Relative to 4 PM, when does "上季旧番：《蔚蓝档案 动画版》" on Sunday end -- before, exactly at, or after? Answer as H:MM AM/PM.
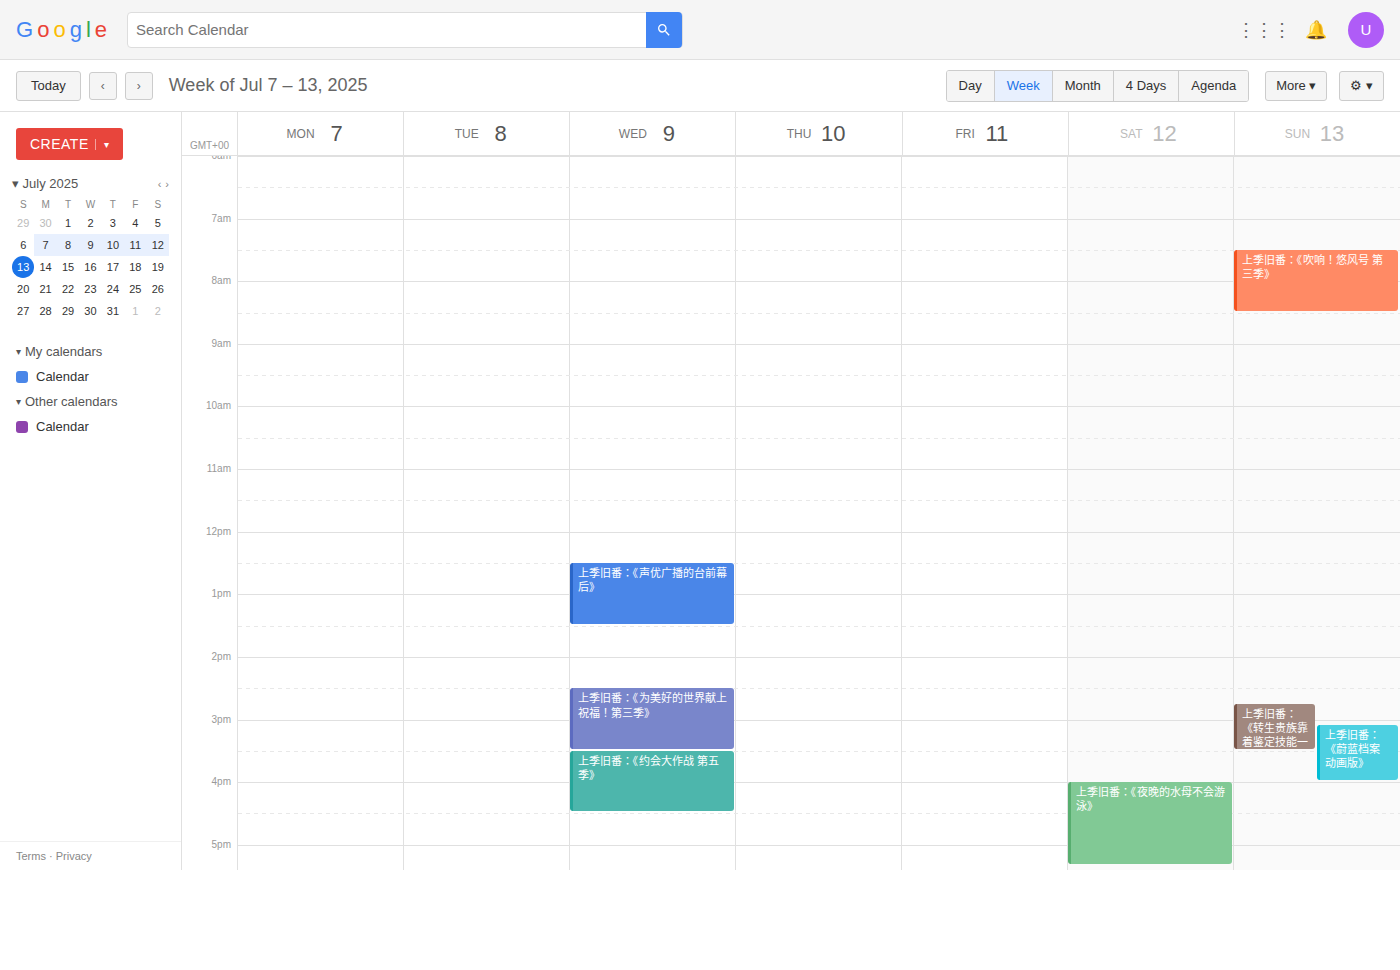
4:00 PM -- exactly at 4 PM, on the 4 PM line.